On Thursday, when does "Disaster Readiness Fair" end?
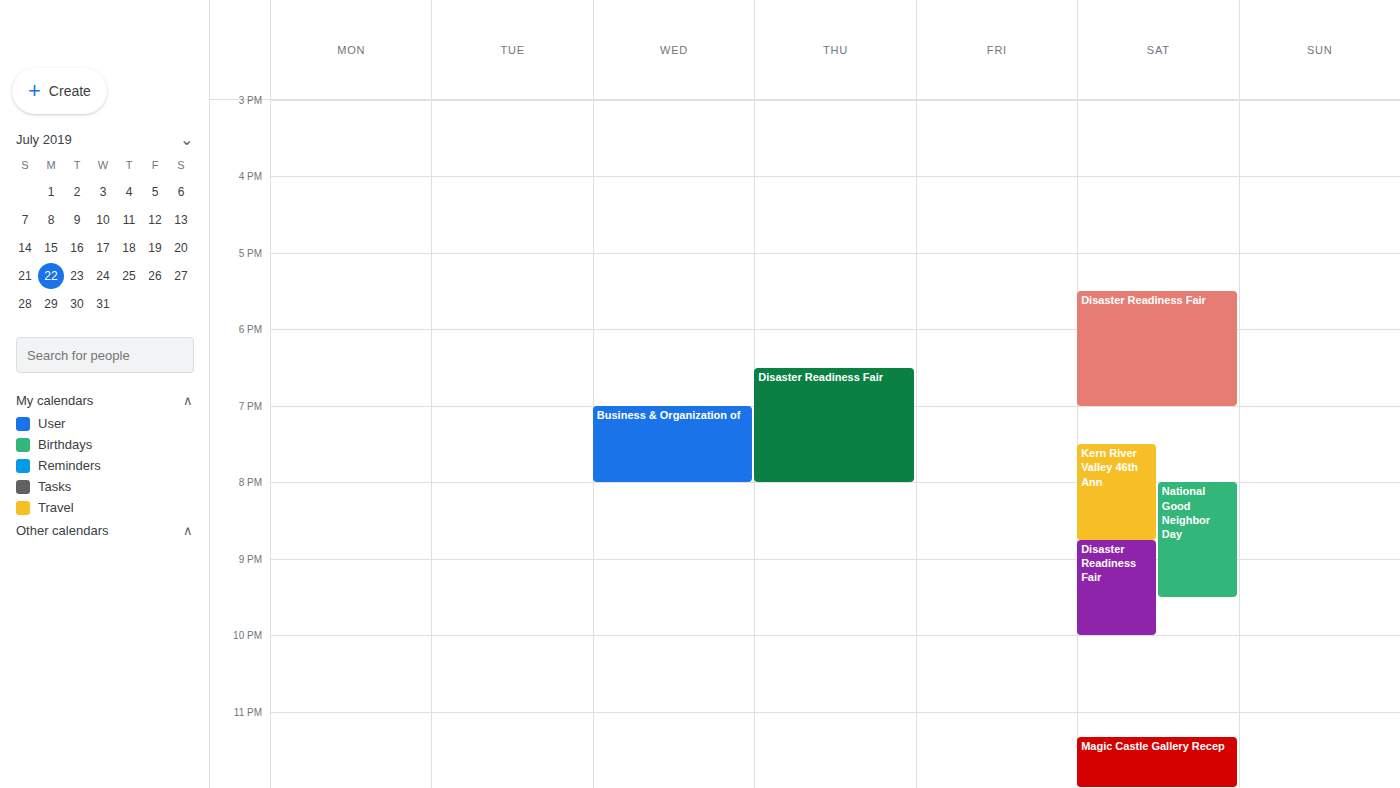
8:00 PM